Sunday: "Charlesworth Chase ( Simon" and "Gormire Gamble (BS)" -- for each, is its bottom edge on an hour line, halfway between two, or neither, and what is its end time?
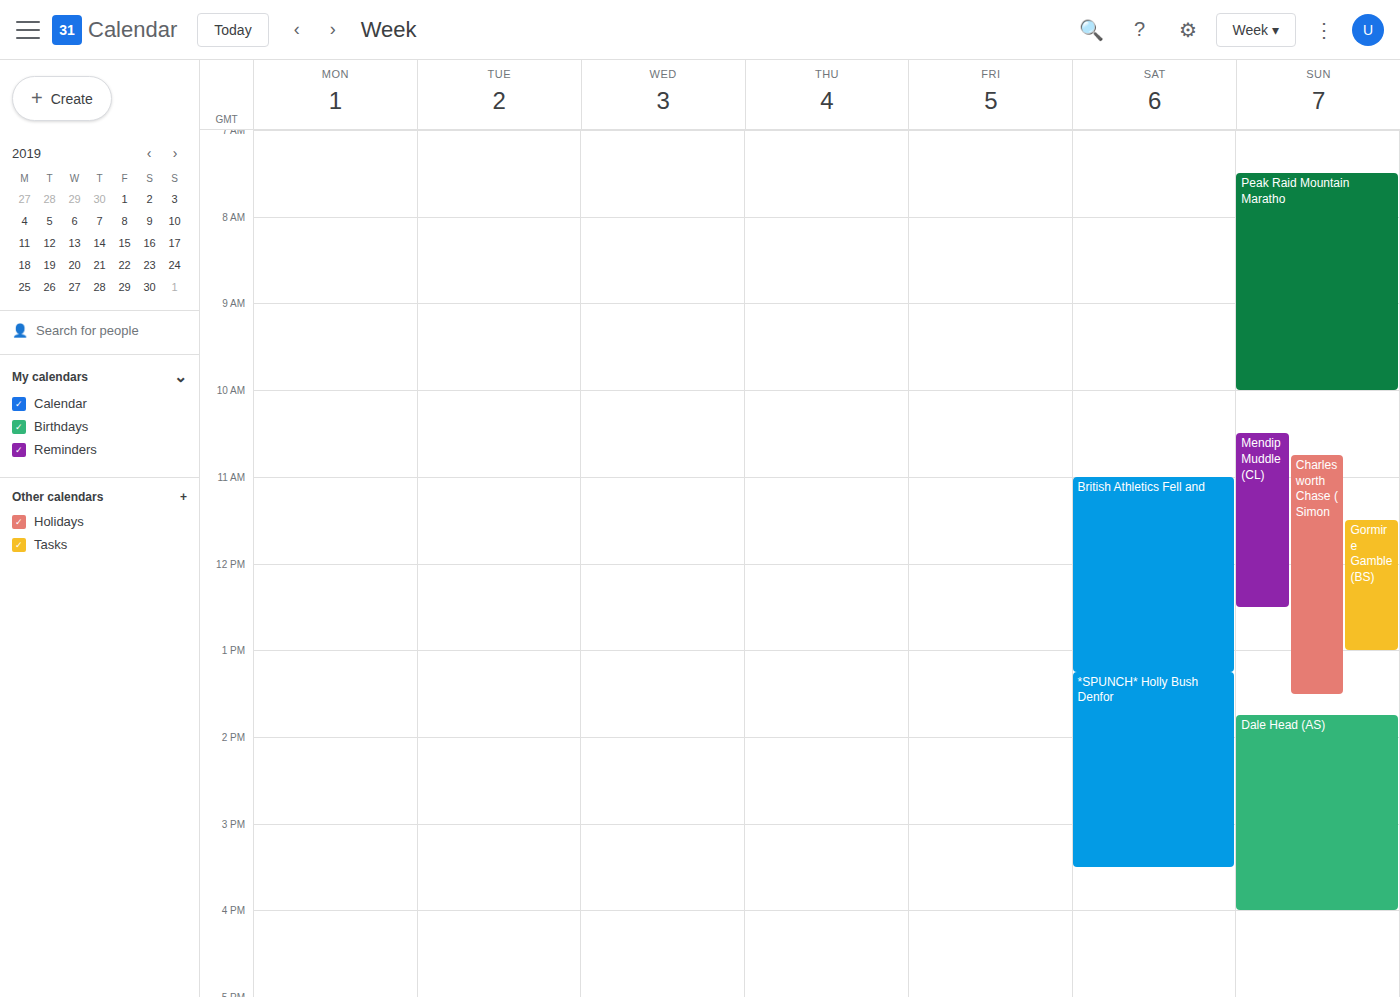
"Charlesworth Chase ( Simon": 1:30 PM, halfway between the 1 PM and 2 PM lines. "Gormire Gamble (BS)": 1:00 PM, exactly on the 1 PM line.